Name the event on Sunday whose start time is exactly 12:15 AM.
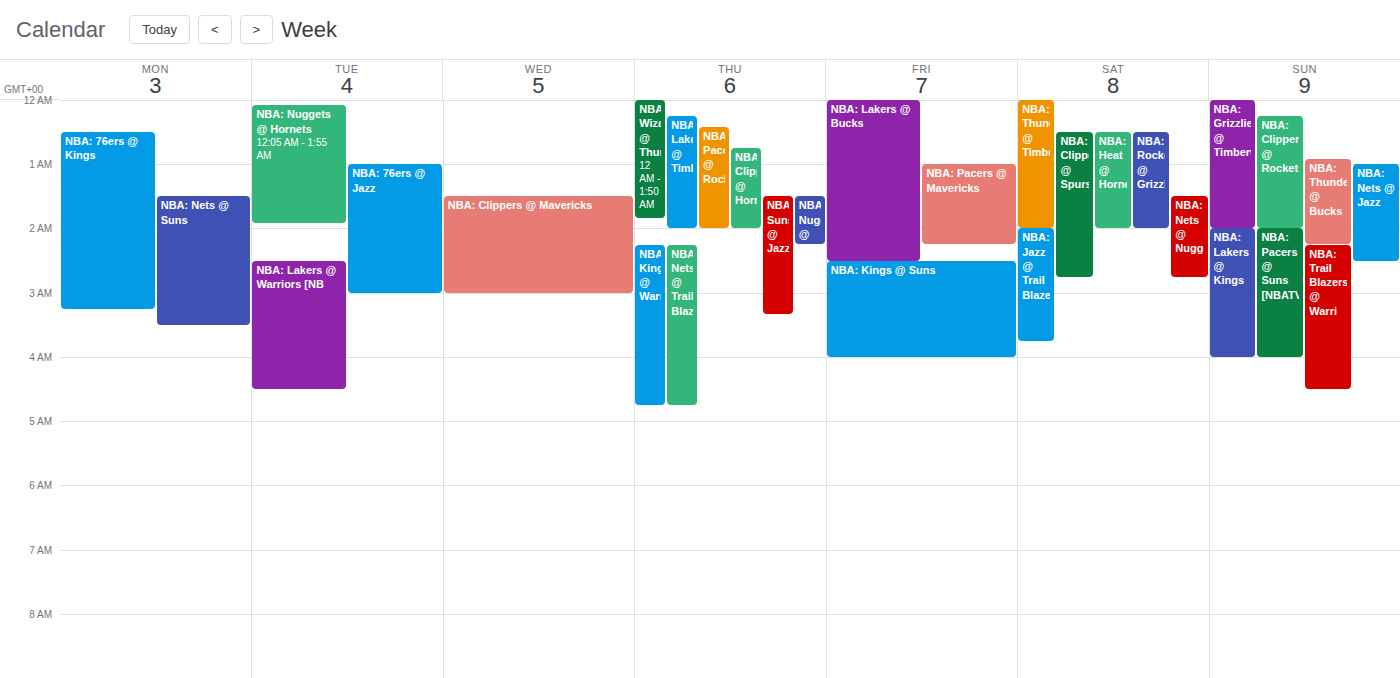
"NBA: Clippers @ Rockets"